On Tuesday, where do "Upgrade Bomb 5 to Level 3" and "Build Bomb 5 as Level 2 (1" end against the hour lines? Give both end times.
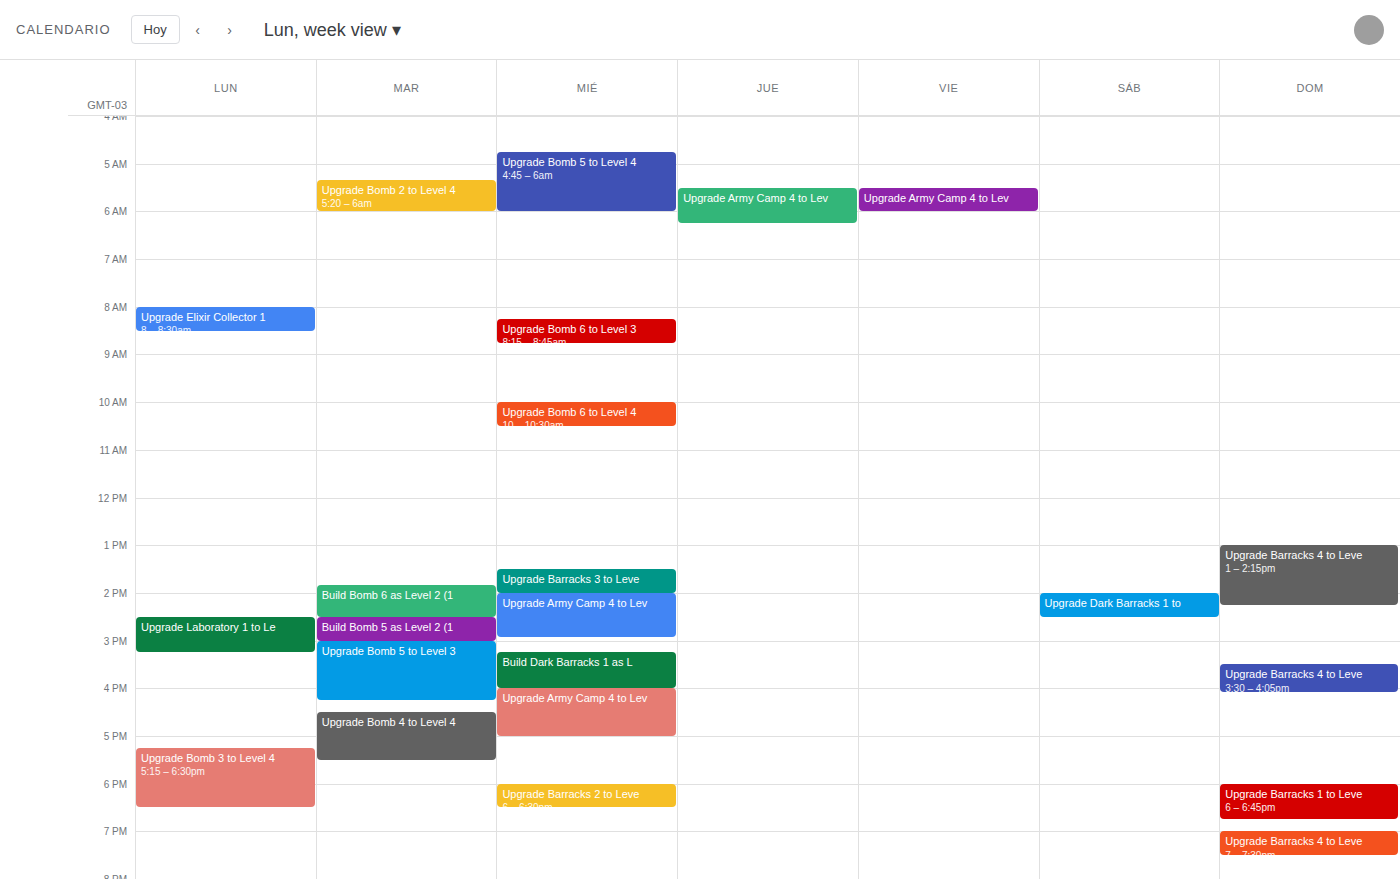
"Upgrade Bomb 5 to Level 3": 4:15 PM, neither: a quarter of the way from the 4 PM line to the 5 PM line. "Build Bomb 5 as Level 2 (1": 3:00 PM, exactly on the 3 PM line.